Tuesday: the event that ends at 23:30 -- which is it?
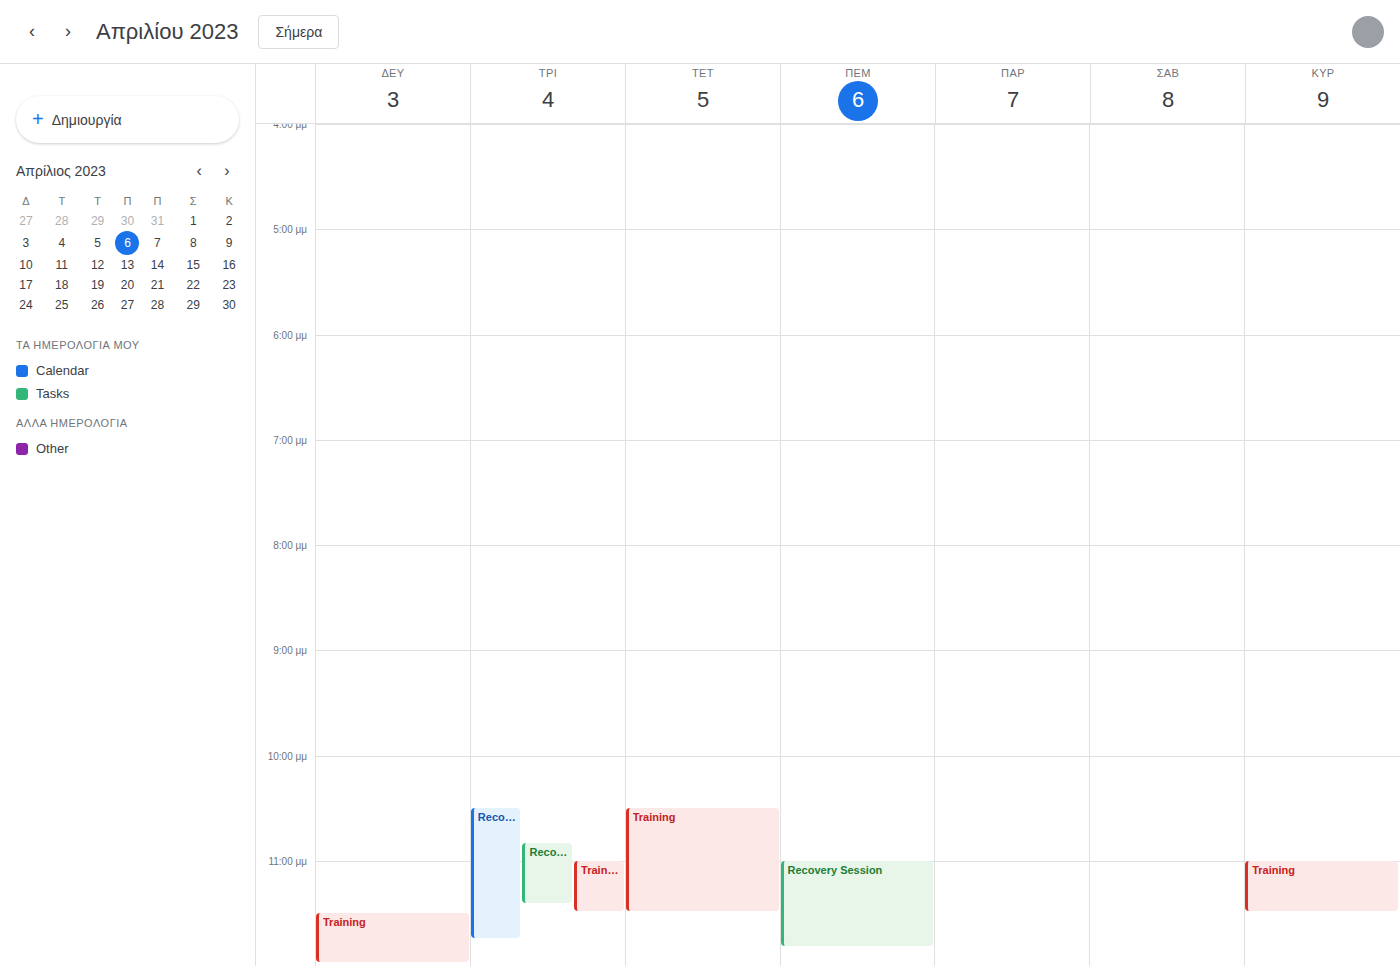
"Training"